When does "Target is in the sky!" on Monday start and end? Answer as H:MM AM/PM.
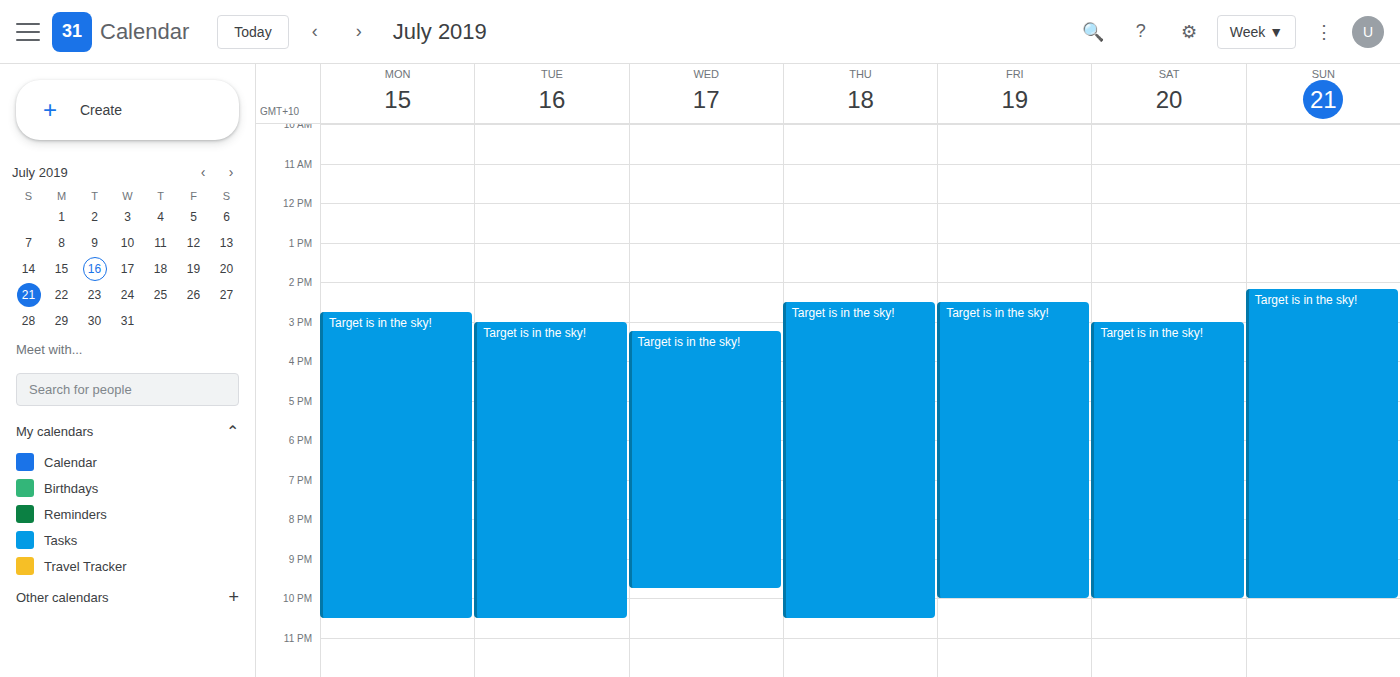
2:45 PM to 10:30 PM